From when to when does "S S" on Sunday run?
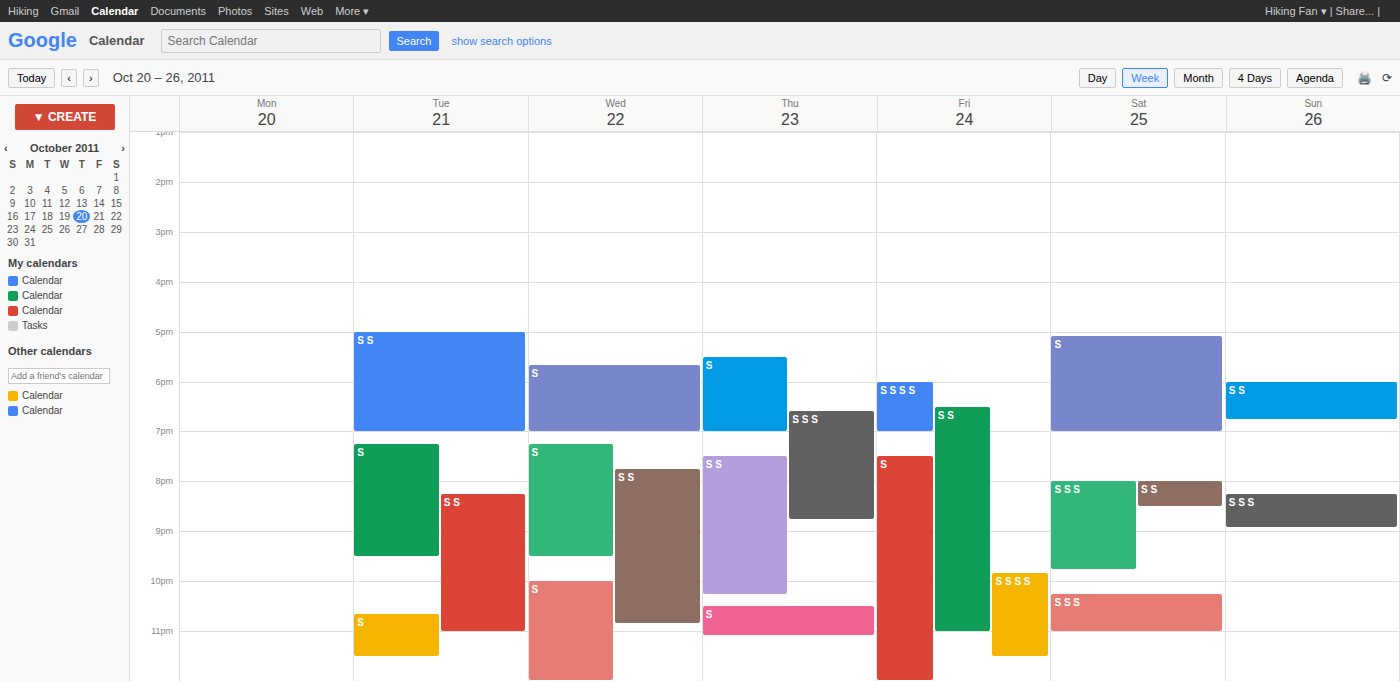
6:00 PM to 6:45 PM